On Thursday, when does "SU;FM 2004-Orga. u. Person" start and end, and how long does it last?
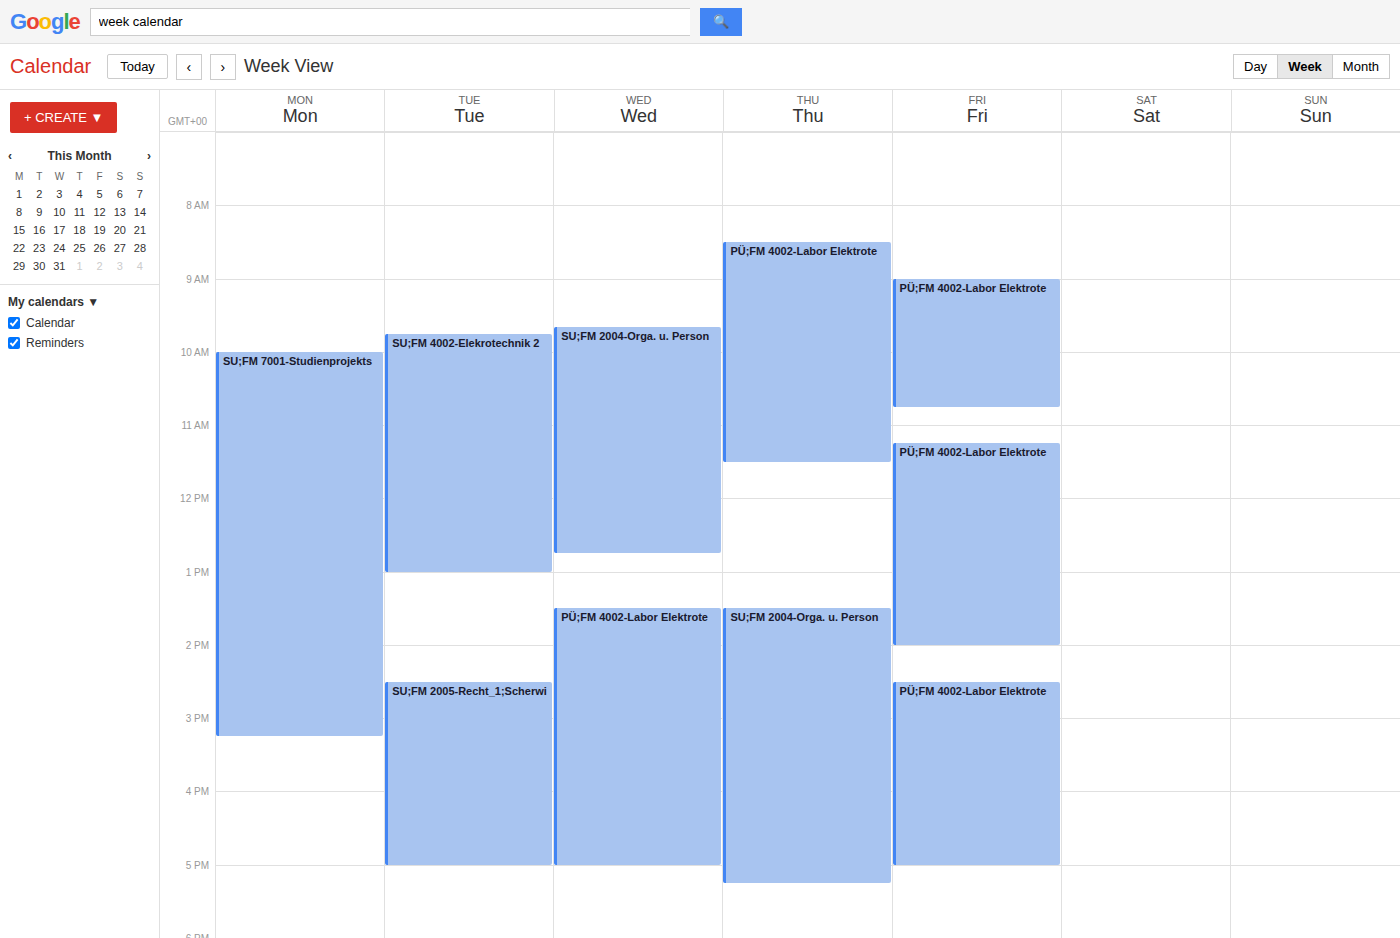
13:30 to 17:15, 3 hours 45 minutes